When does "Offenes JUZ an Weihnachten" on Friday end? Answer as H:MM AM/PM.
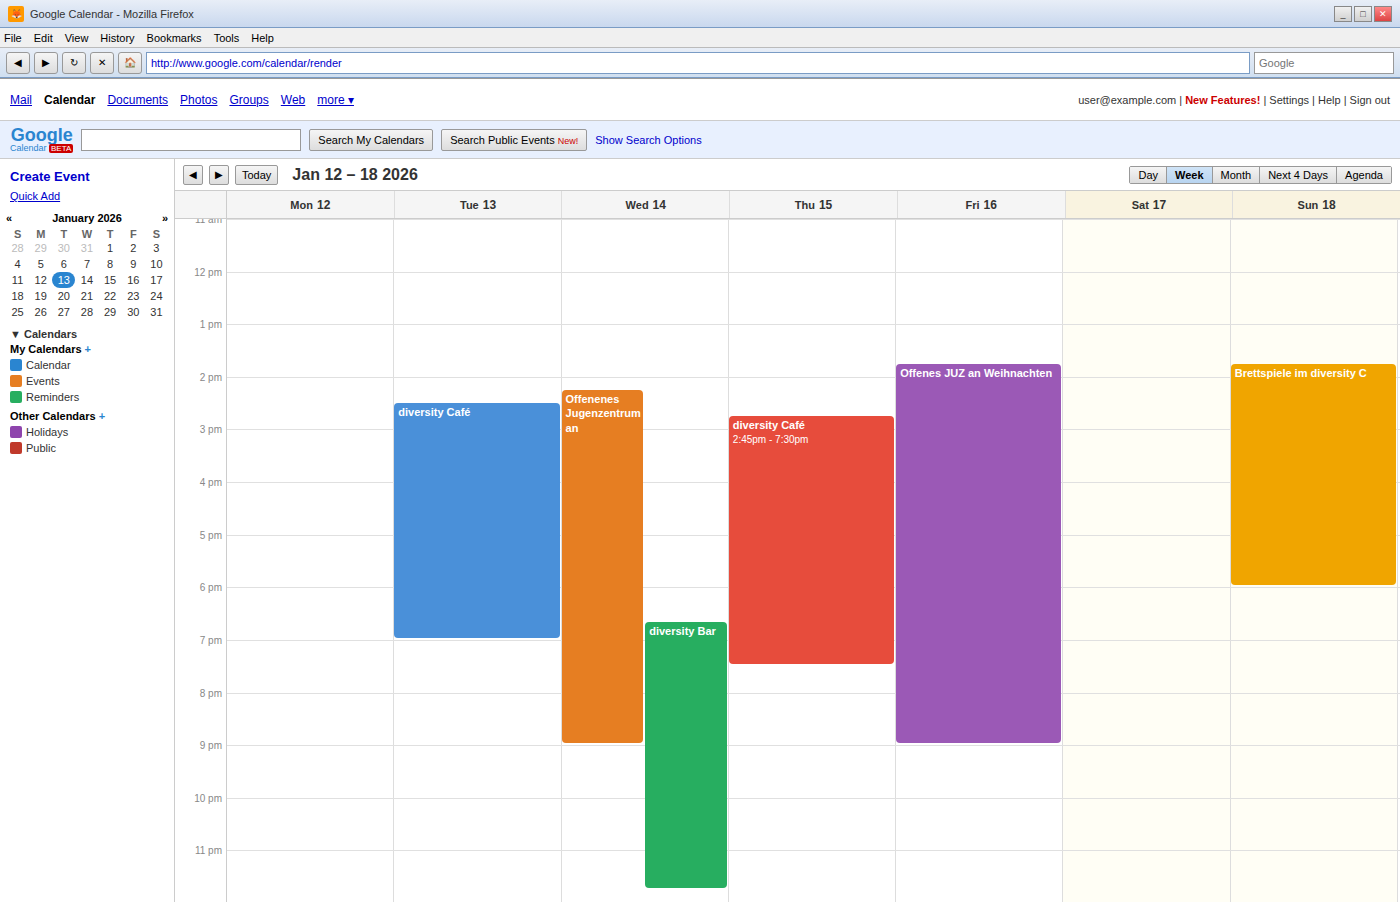
9:00 PM